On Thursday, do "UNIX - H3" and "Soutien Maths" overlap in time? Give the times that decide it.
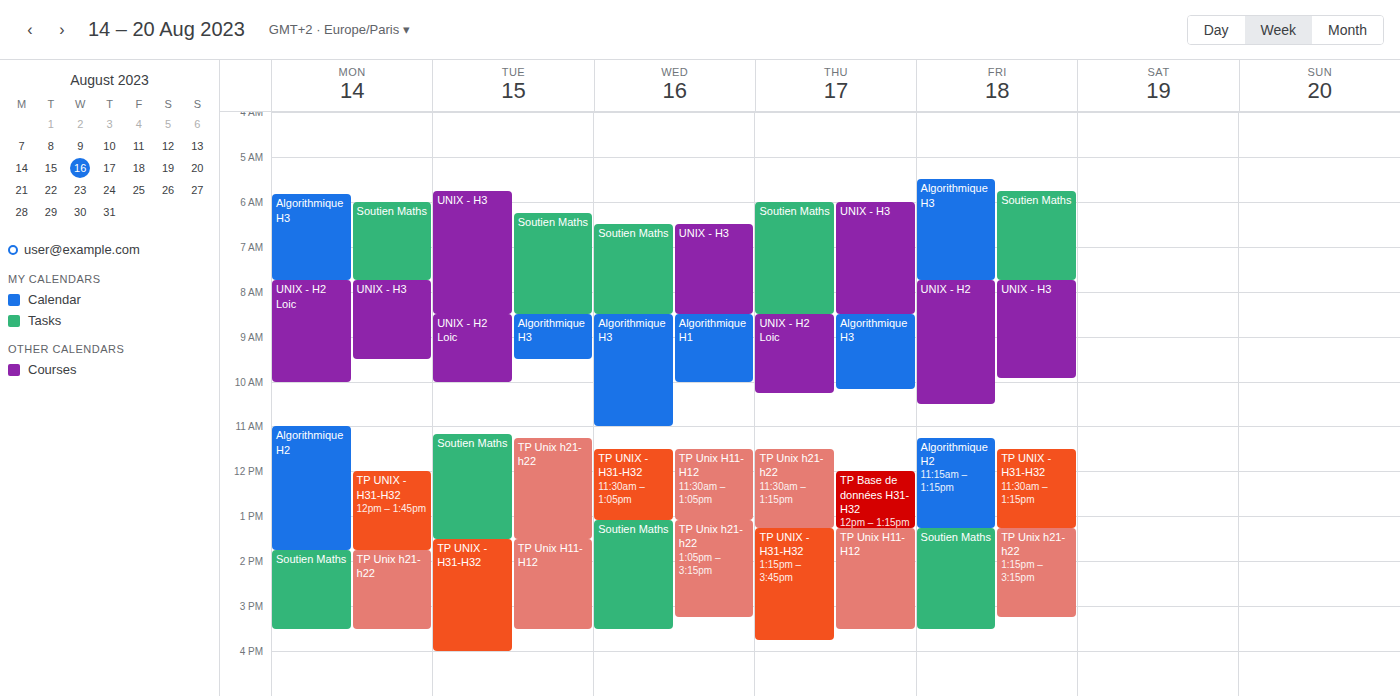
"Soutien Maths" runs 06:00 to 08:30, inside "UNIX - H3" -- they overlap.